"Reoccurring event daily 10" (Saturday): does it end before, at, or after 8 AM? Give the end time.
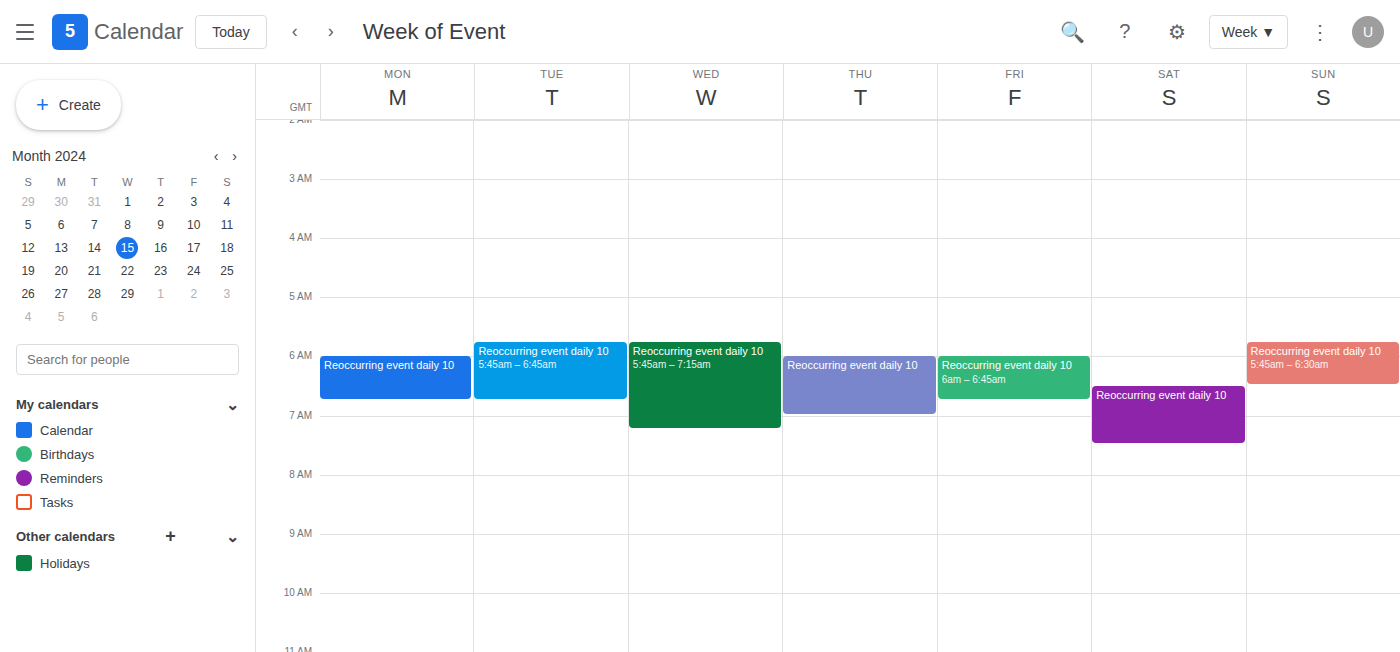
7:30 AM -- before 8 AM, 30 minutes above the 8 AM line.